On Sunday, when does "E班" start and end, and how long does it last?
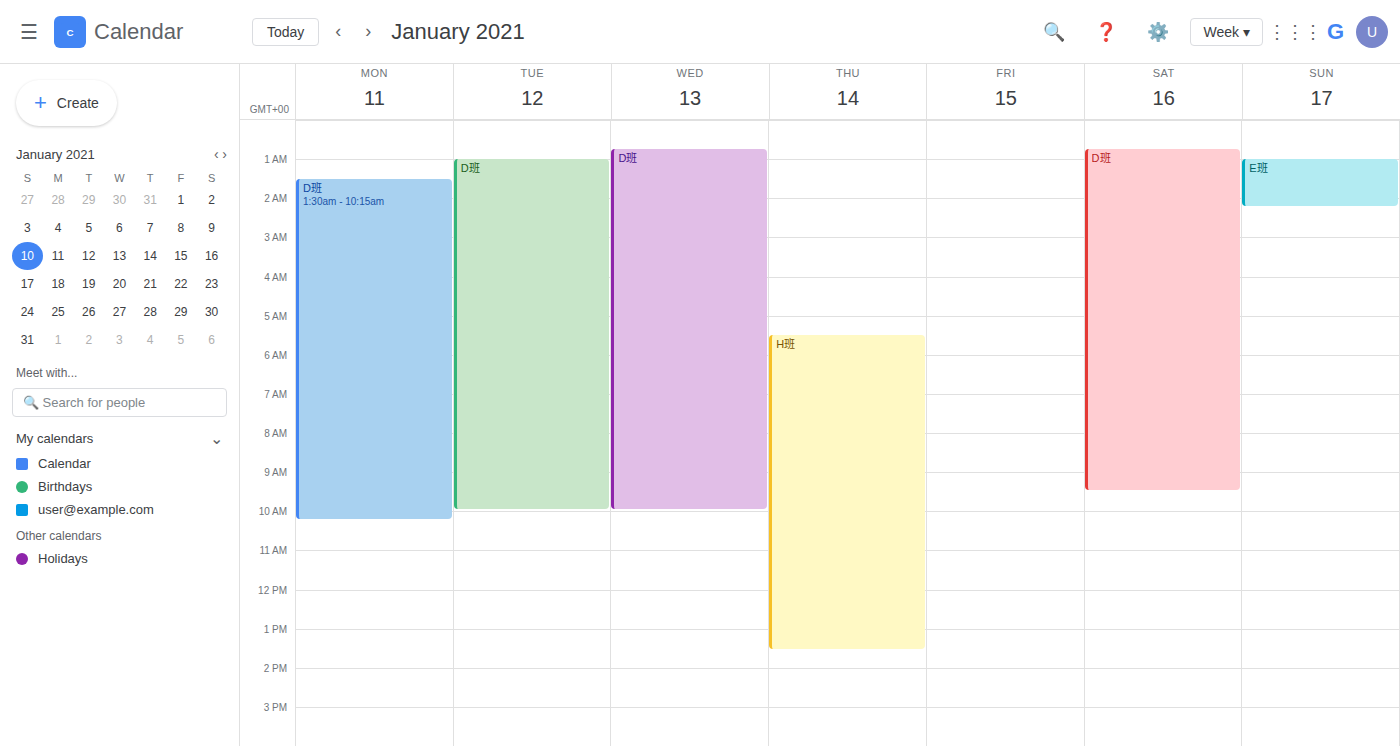
1:00 AM to 2:15 AM, 1 hour 15 minutes